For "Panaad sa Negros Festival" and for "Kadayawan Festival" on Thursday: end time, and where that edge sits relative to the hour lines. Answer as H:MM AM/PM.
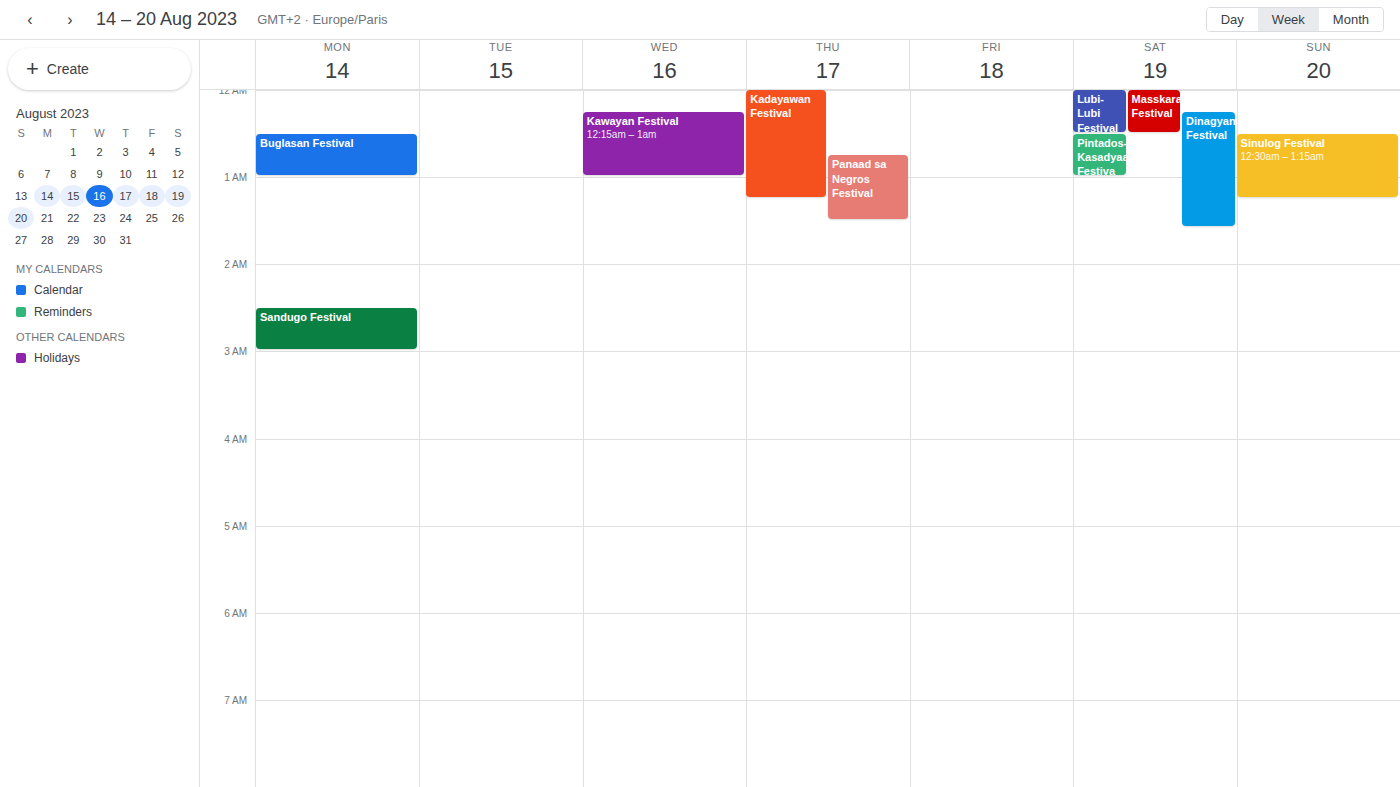
"Panaad sa Negros Festival": 1:30 AM, halfway between the 1 AM and 2 AM lines. "Kadayawan Festival": 1:15 AM, neither: a quarter of the way from the 1 AM line to the 2 AM line.